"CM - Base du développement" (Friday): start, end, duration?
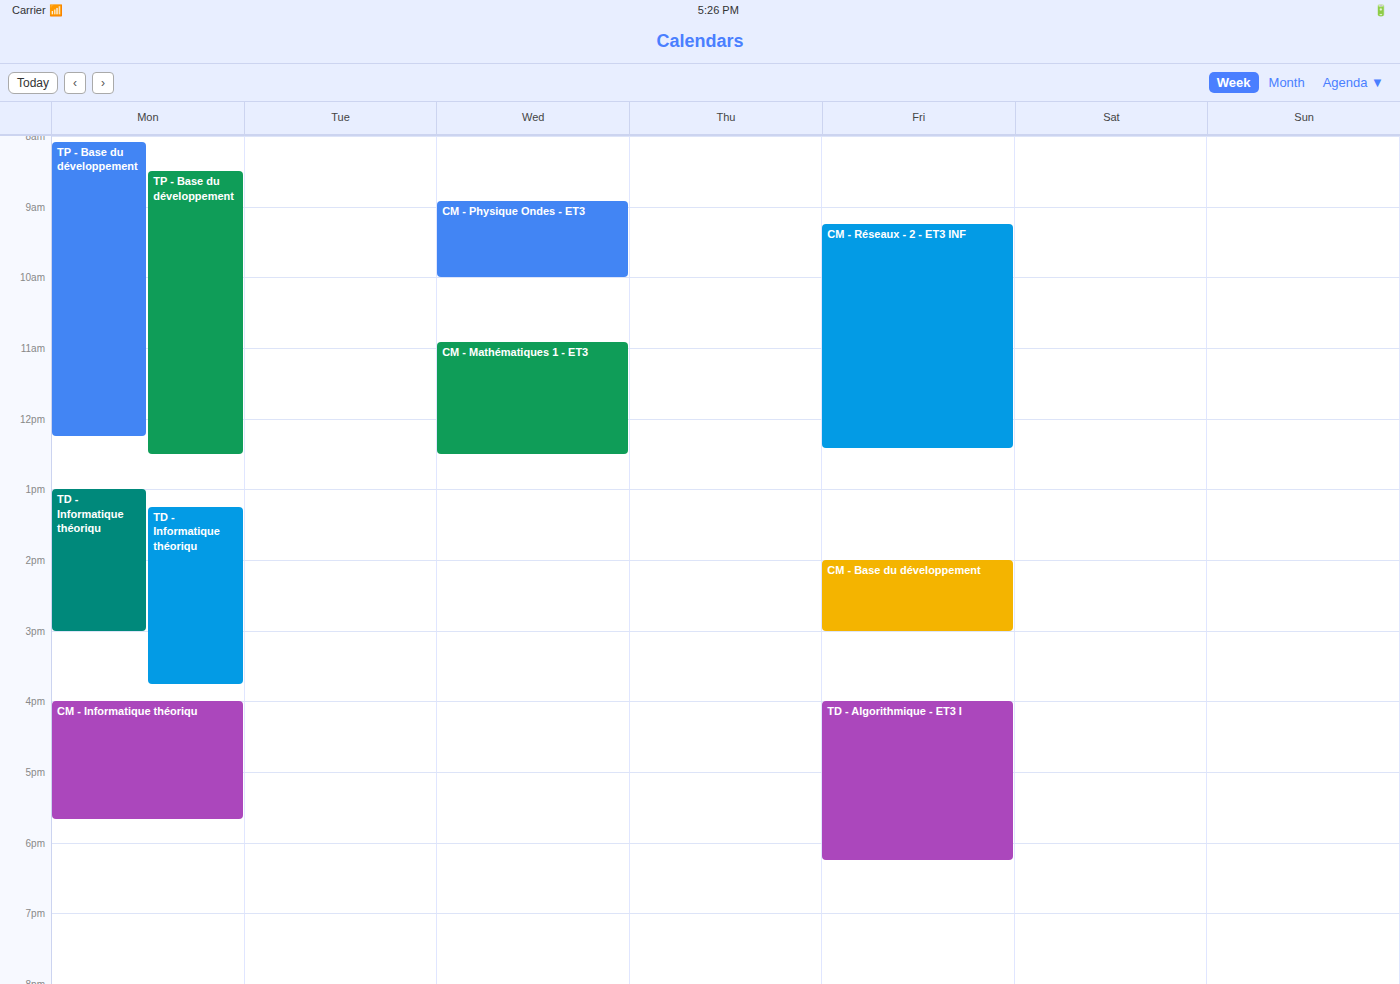
2:00 PM to 3:00 PM, 1 hour